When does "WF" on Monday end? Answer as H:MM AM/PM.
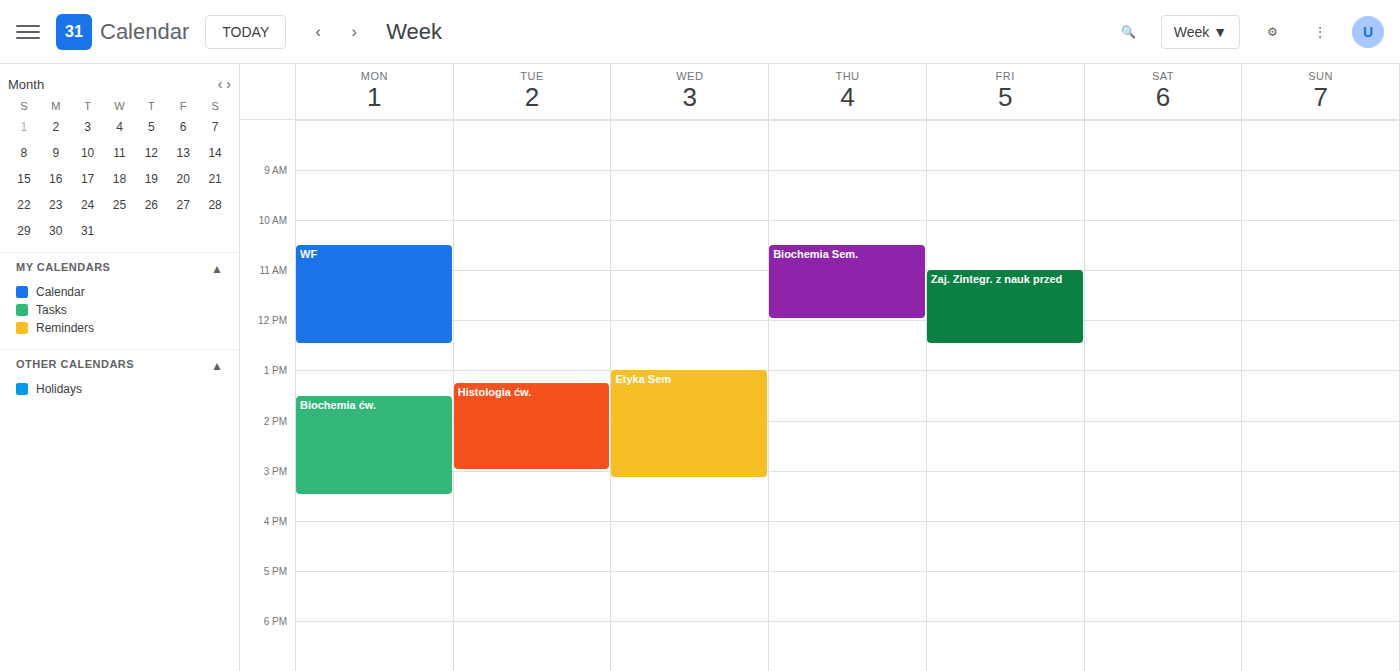
12:30 PM